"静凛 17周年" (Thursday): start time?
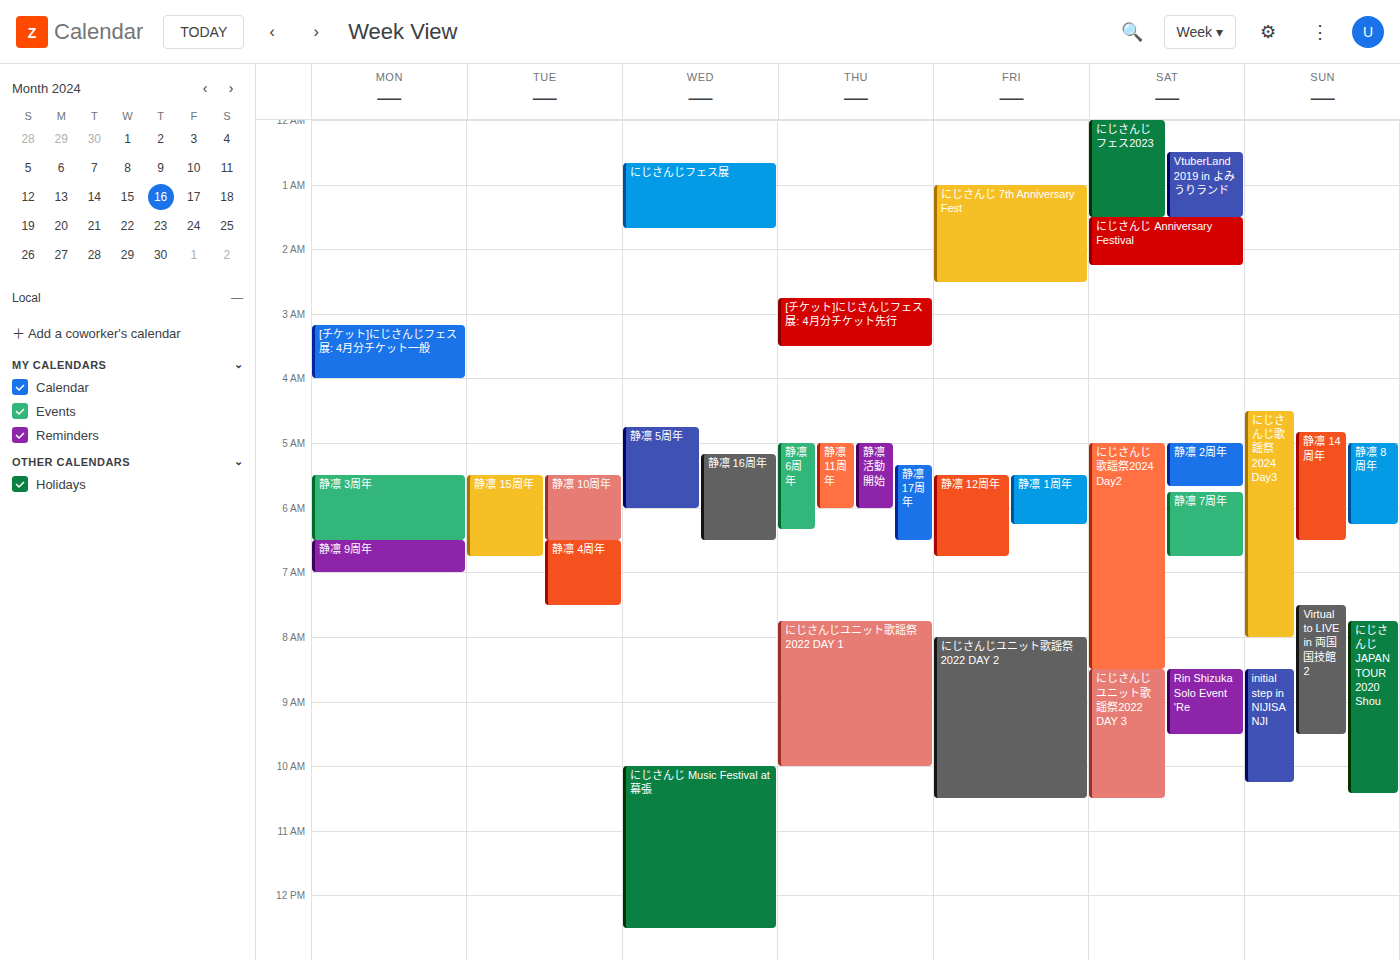
5:20 AM